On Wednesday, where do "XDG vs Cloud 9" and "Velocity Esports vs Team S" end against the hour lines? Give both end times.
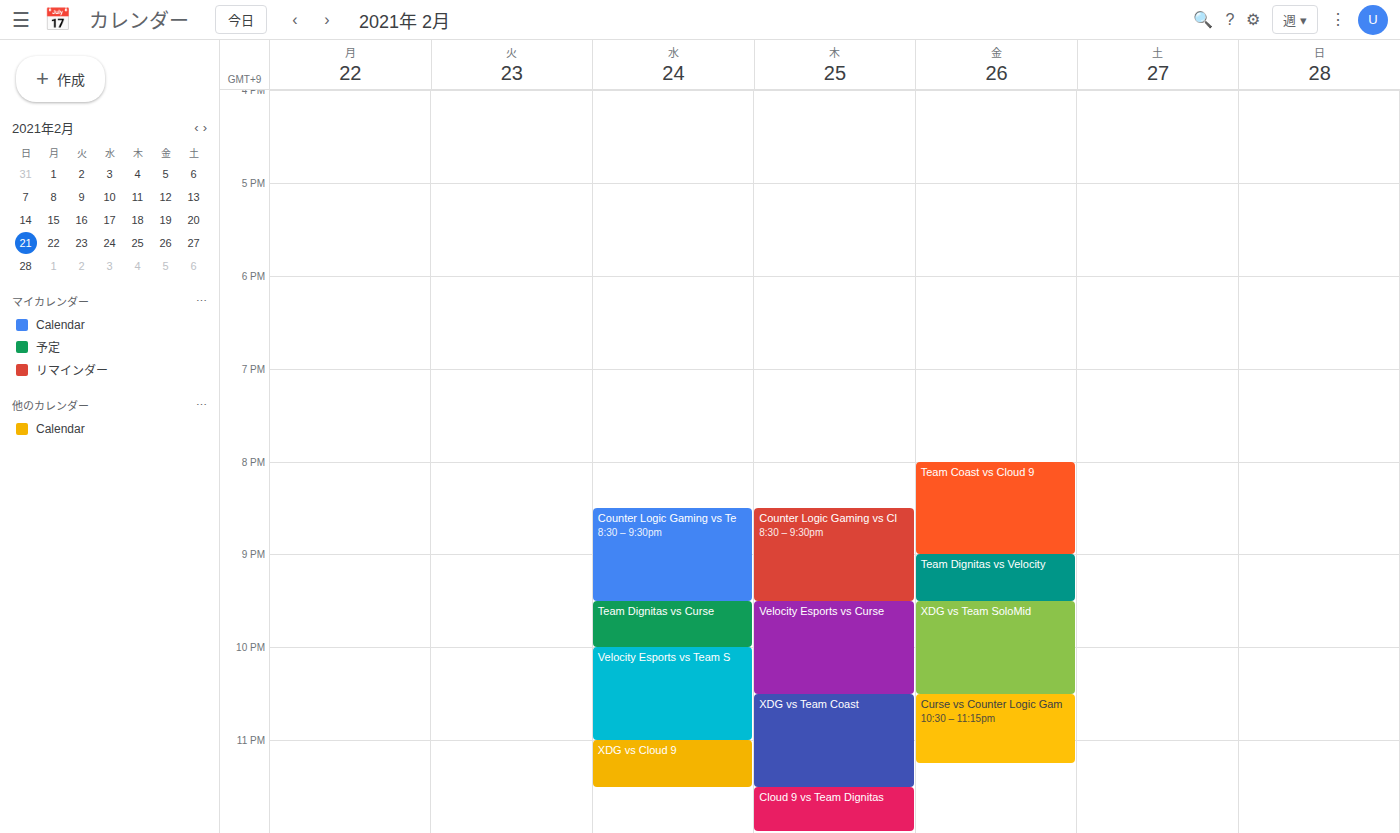
"XDG vs Cloud 9": 11:30 PM, halfway between the 11 PM and 12 AM lines. "Velocity Esports vs Team S": 11:00 PM, exactly on the 11 PM line.